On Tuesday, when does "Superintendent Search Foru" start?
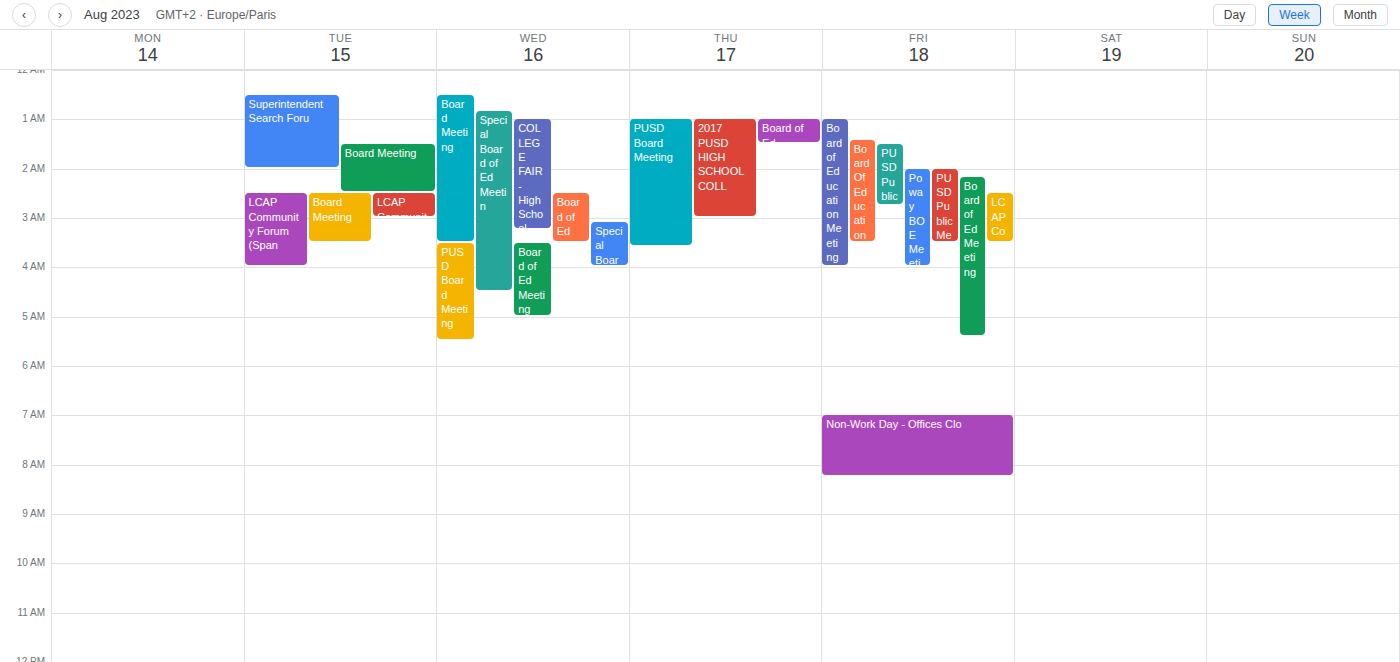
12:30 AM